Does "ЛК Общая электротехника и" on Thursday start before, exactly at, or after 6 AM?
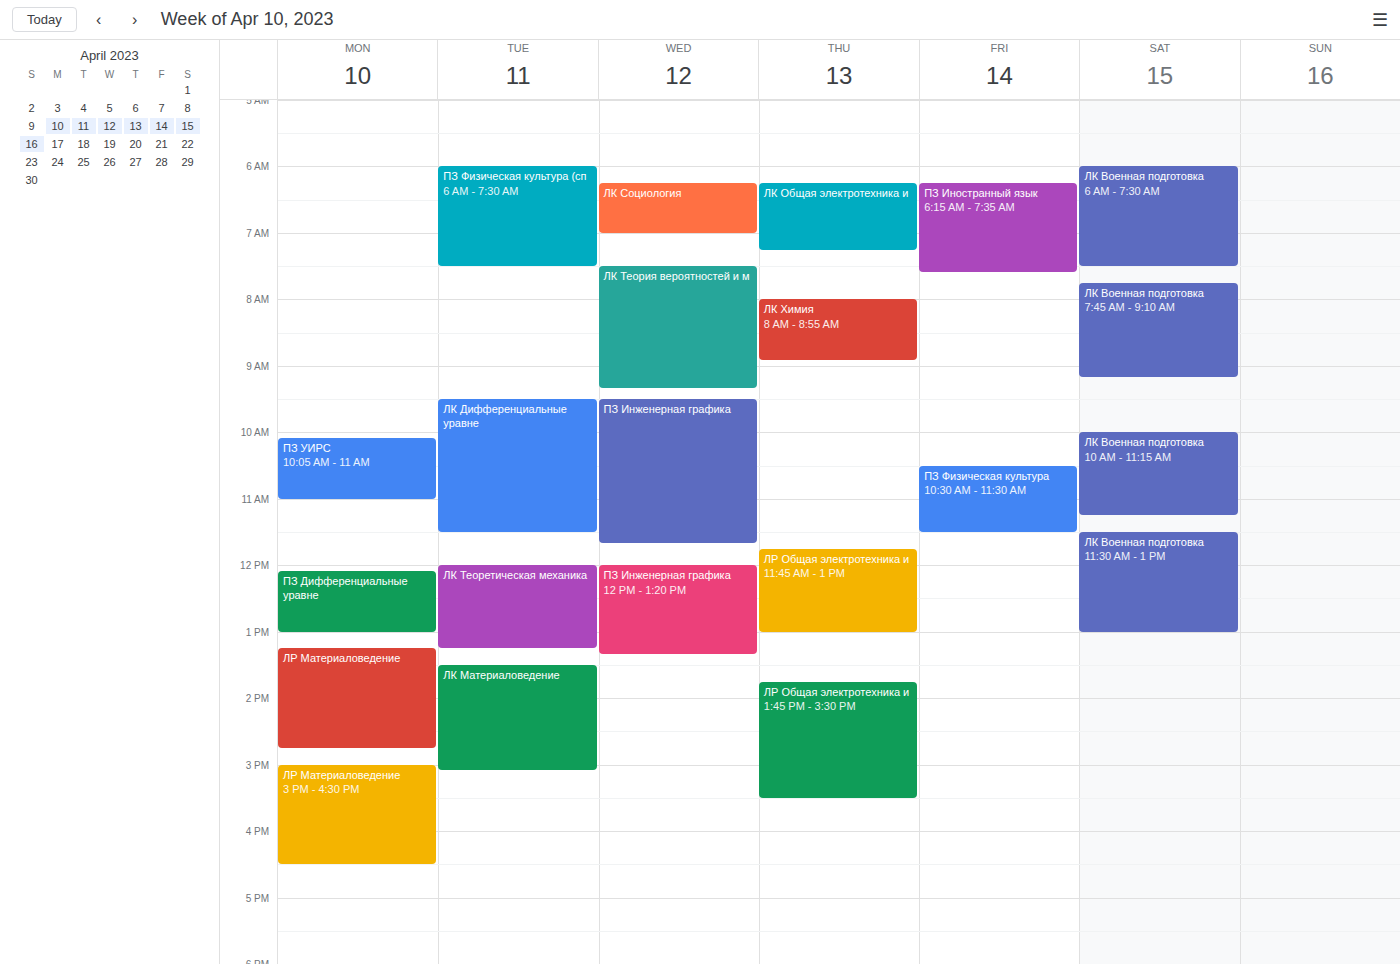
6:15 AM -- after 6 AM, 15 minutes below the 6 AM line.